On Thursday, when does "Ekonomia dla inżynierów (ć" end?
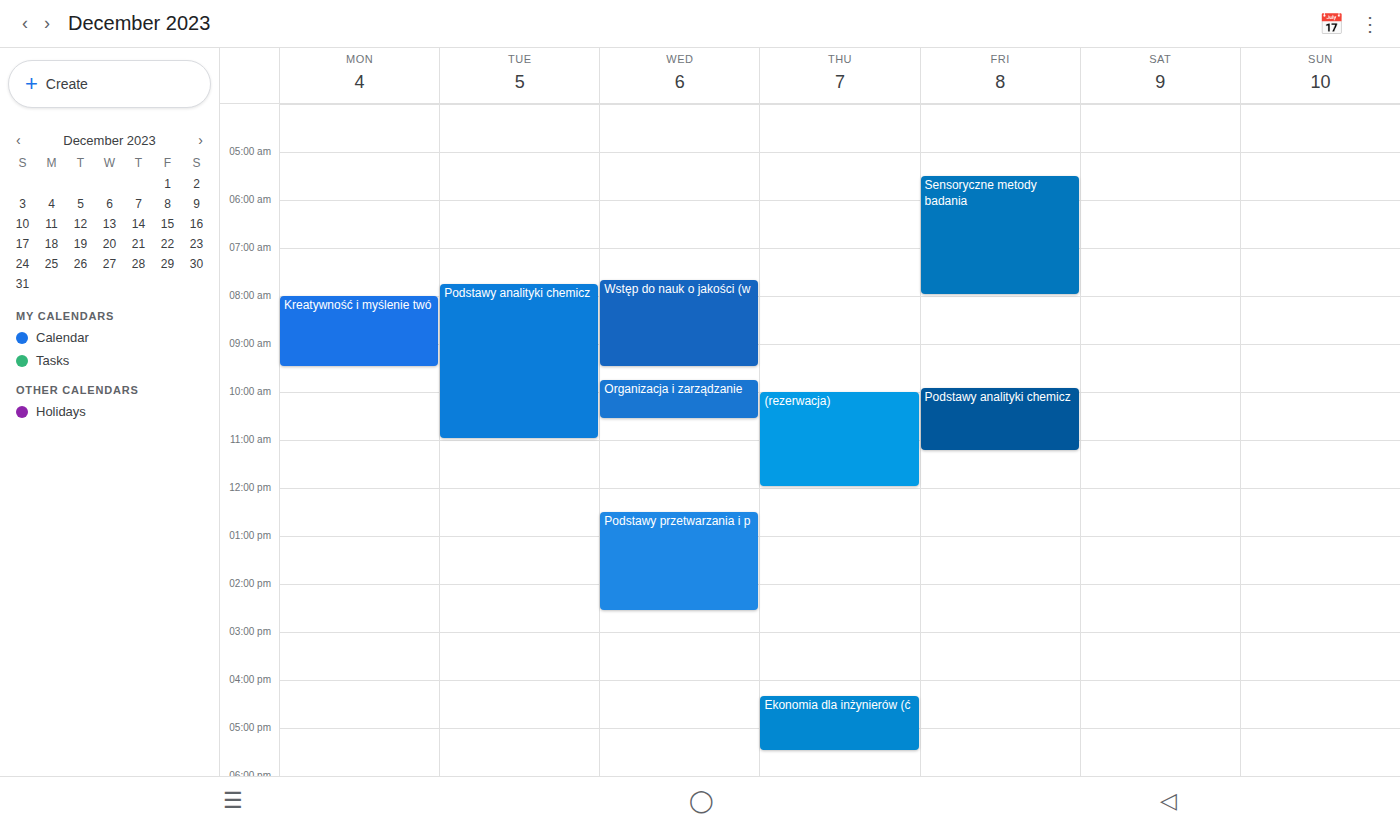
5:30 PM